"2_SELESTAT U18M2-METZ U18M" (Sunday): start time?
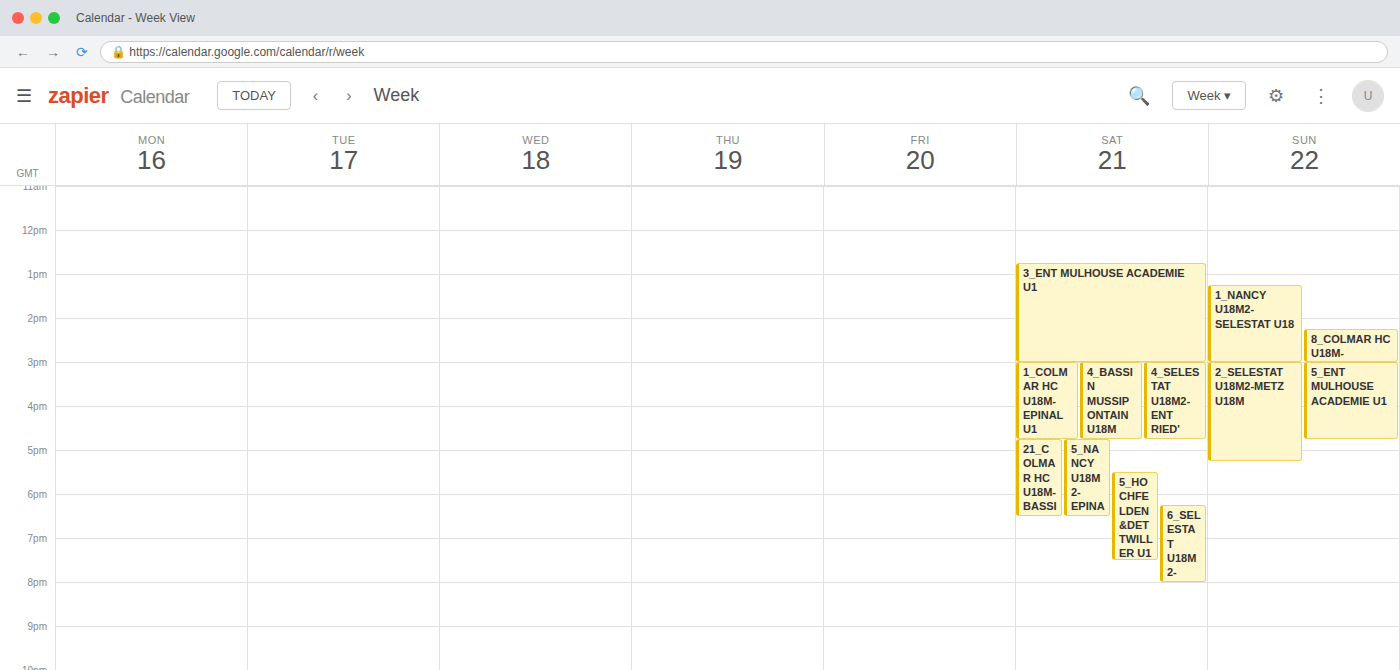
3:00 PM